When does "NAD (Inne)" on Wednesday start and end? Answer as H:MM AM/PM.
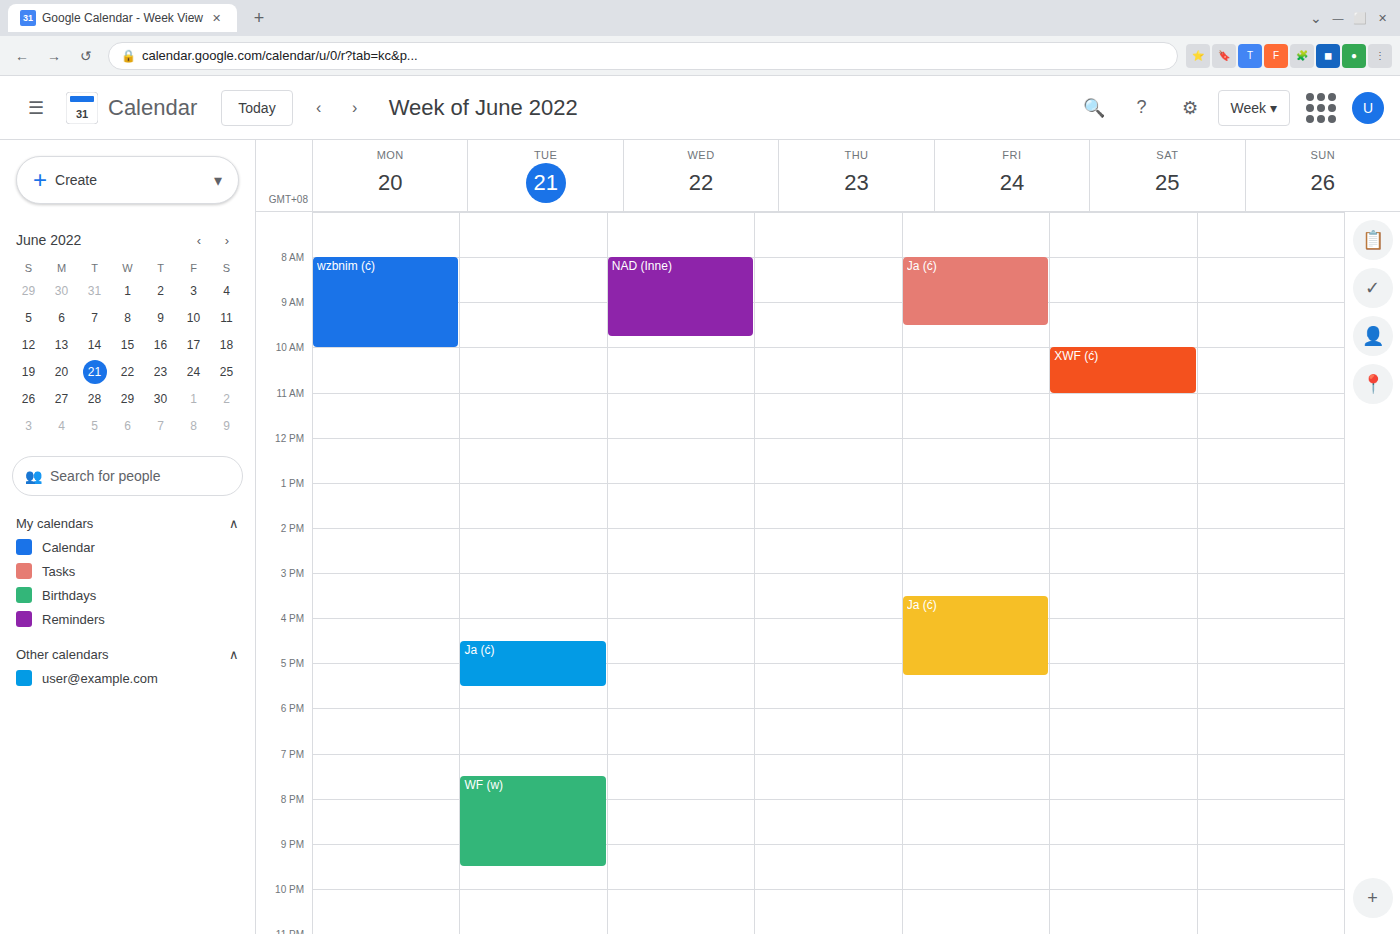
8:00 AM to 9:45 AM